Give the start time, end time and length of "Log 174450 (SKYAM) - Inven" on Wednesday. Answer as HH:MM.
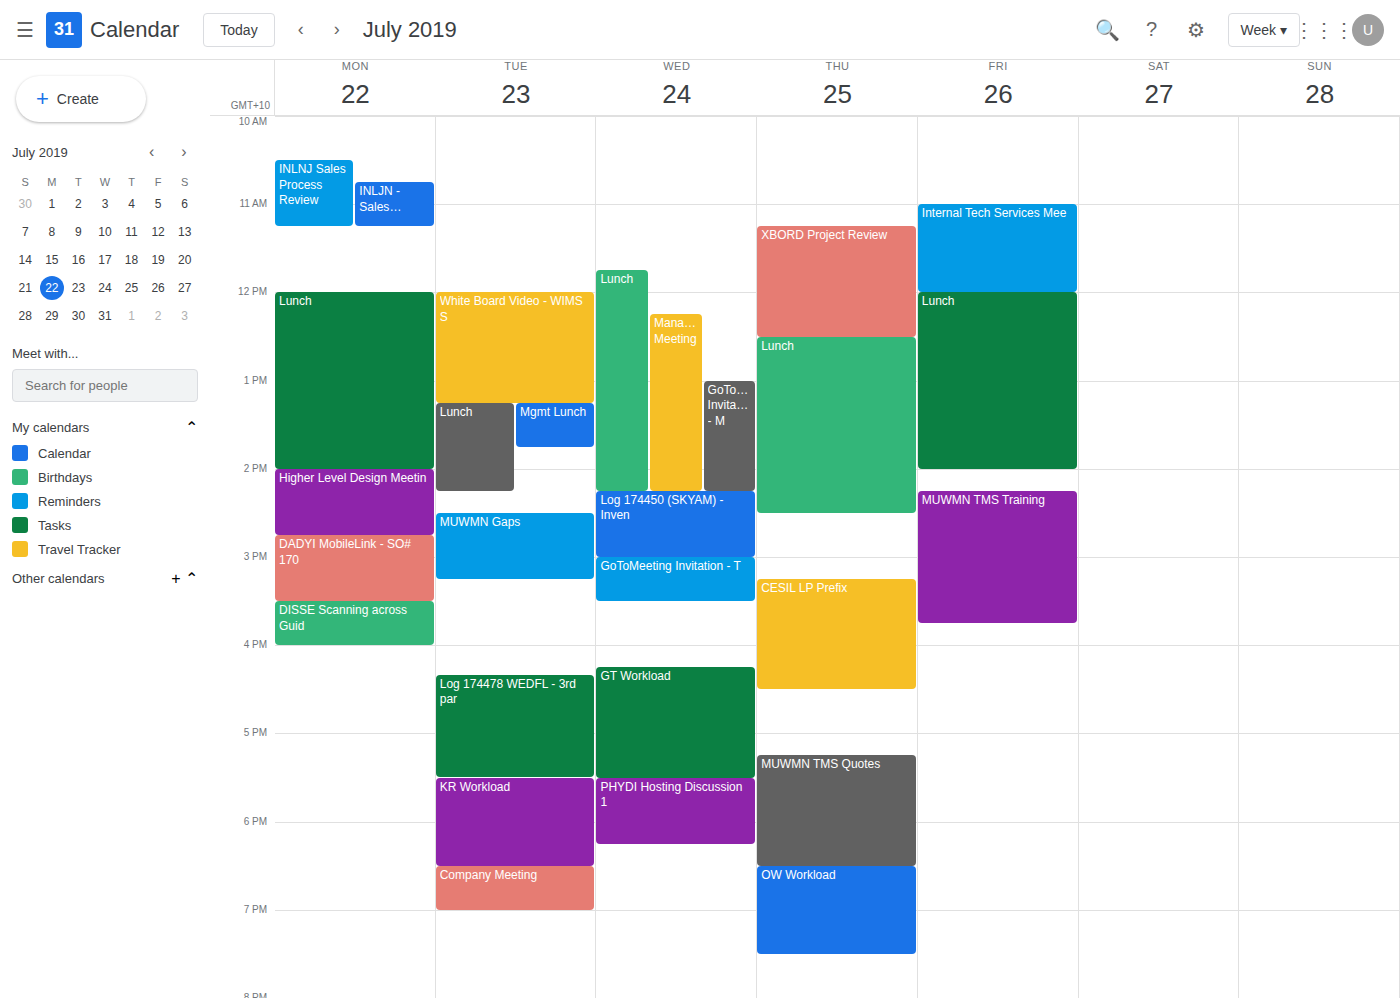
14:15 to 15:00, 45 minutes